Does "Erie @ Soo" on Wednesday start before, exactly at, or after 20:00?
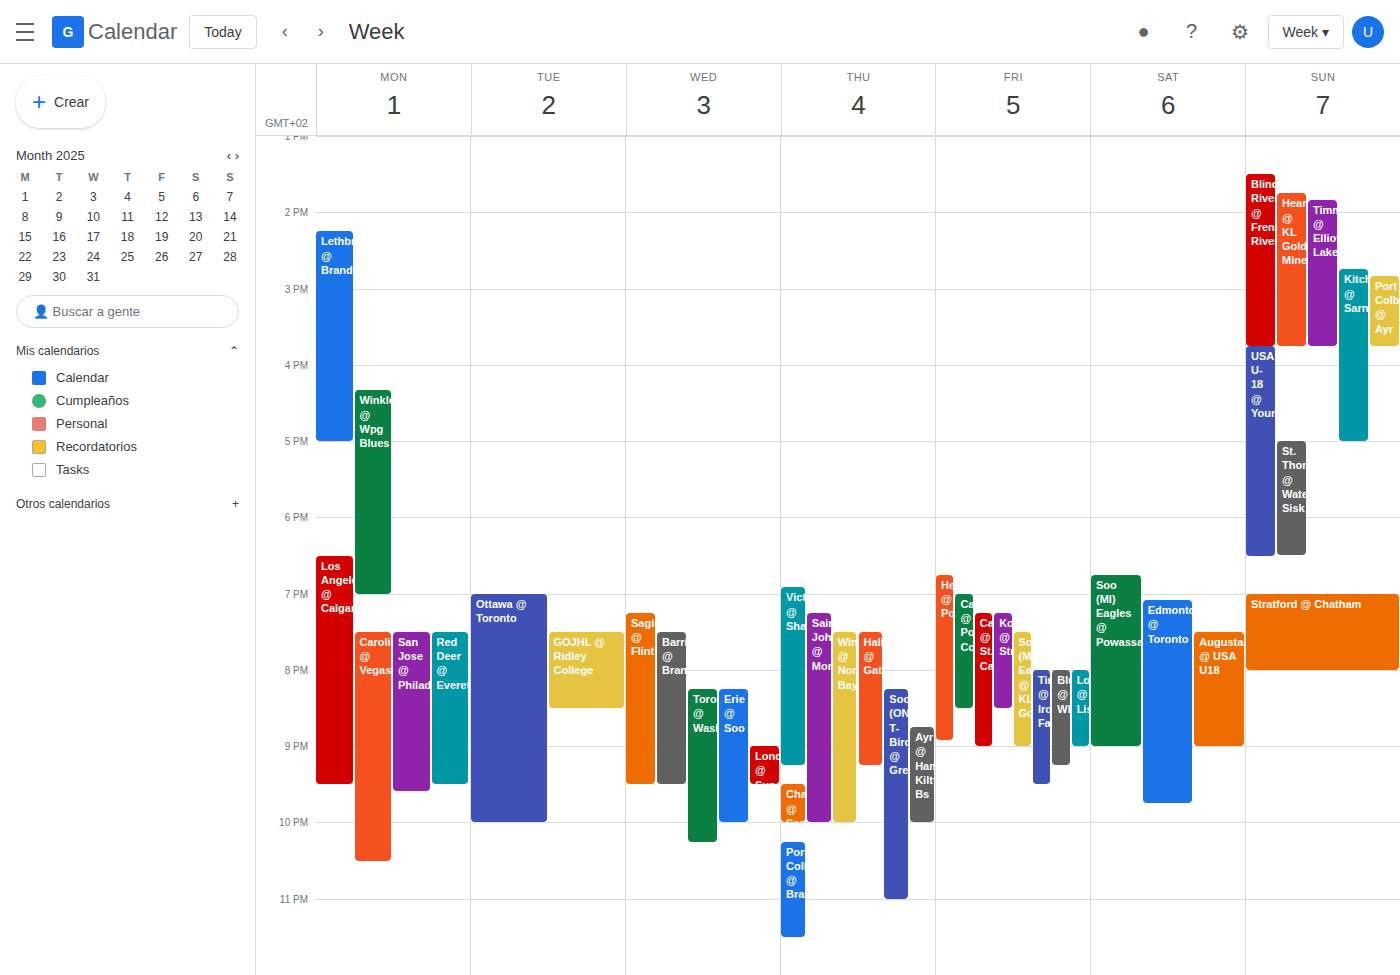
20:15 -- after 20:00, 15 minutes below the 20:00 line.